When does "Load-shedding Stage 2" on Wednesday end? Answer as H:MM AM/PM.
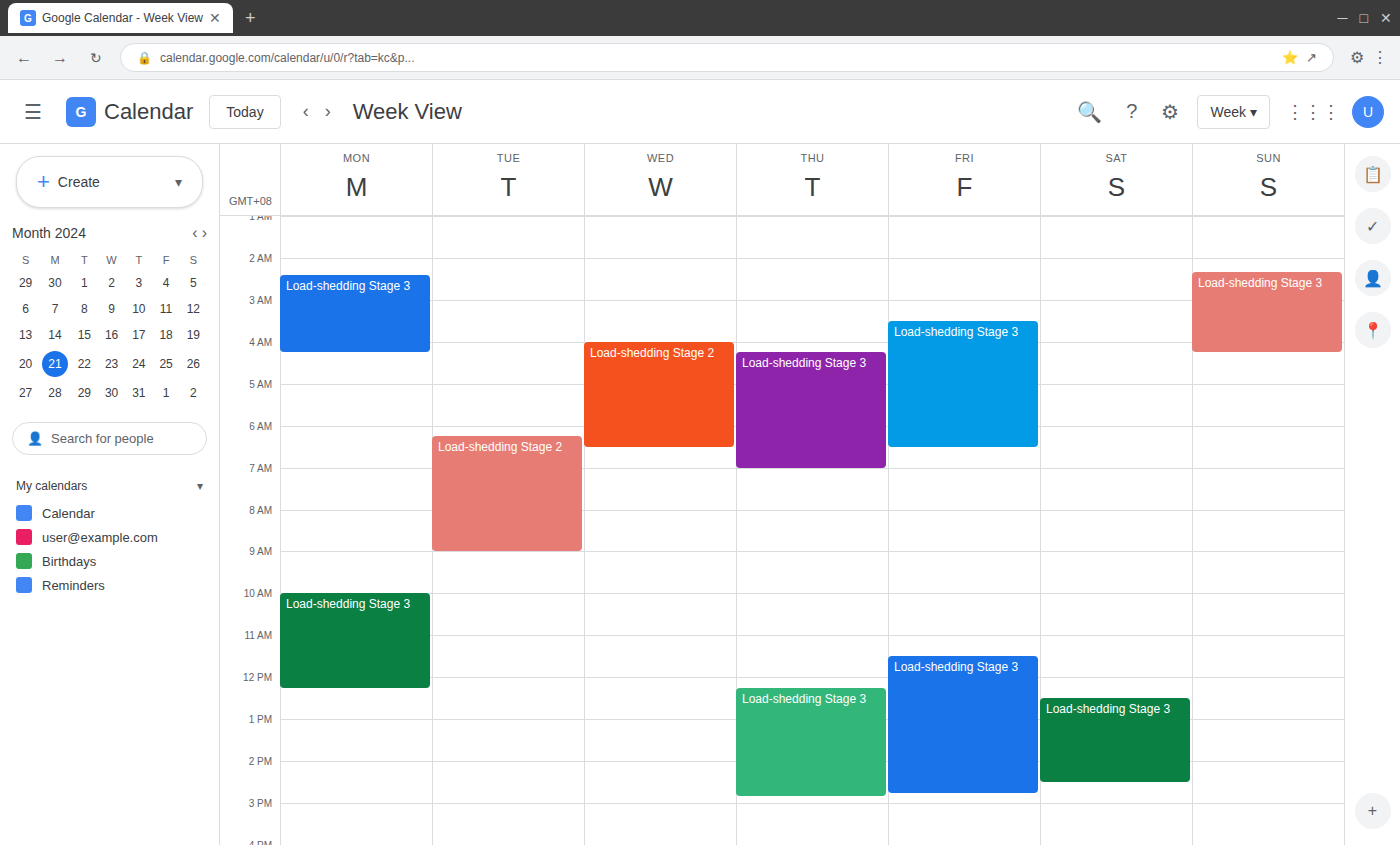
6:30 AM